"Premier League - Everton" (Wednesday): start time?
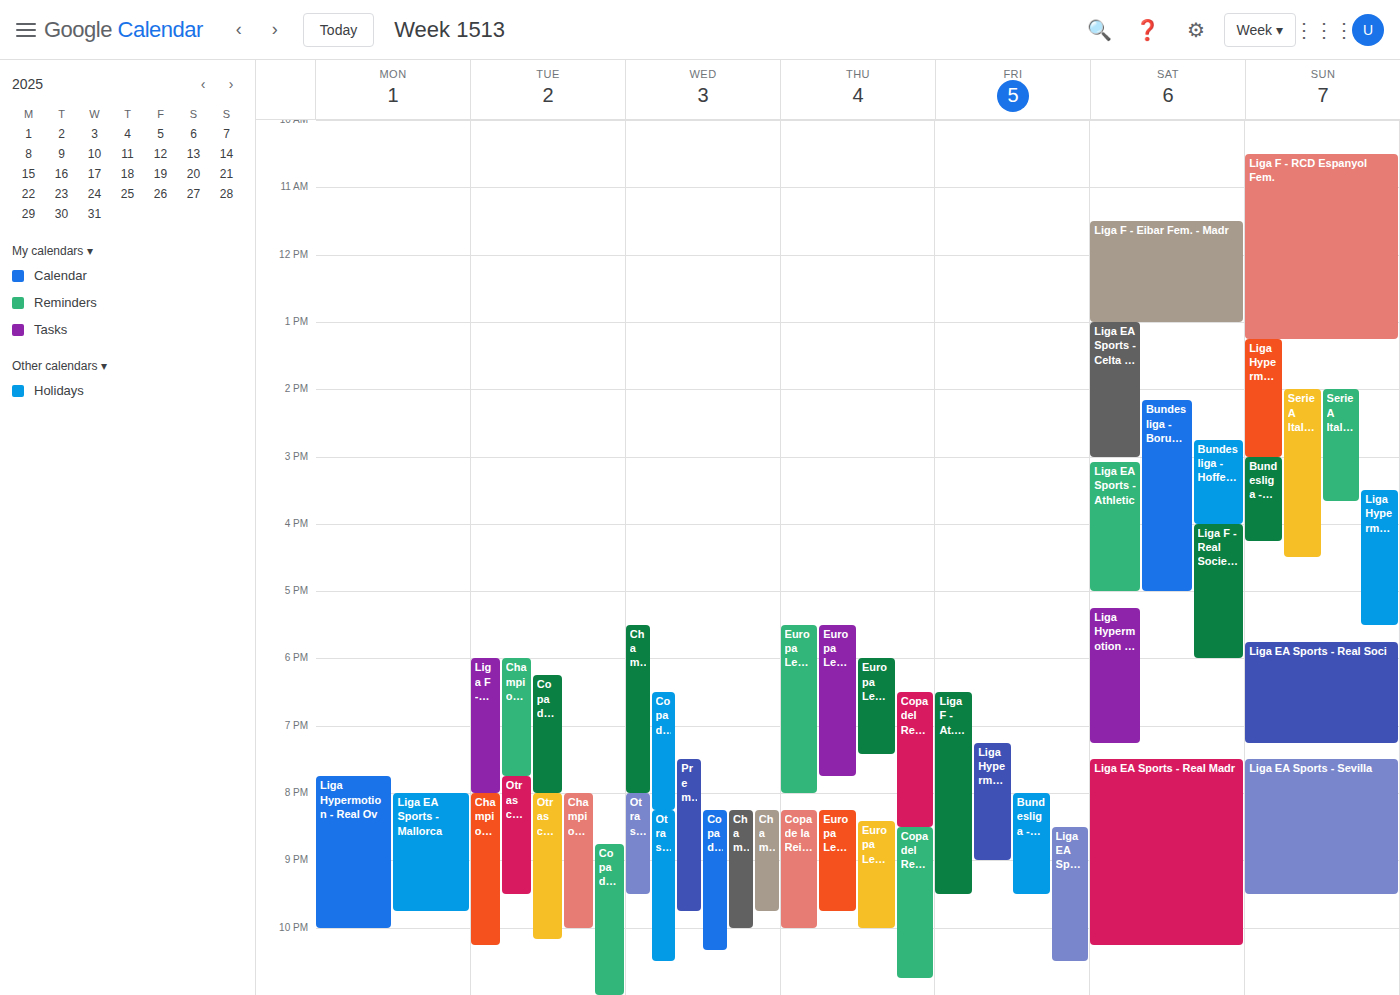
7:30 PM